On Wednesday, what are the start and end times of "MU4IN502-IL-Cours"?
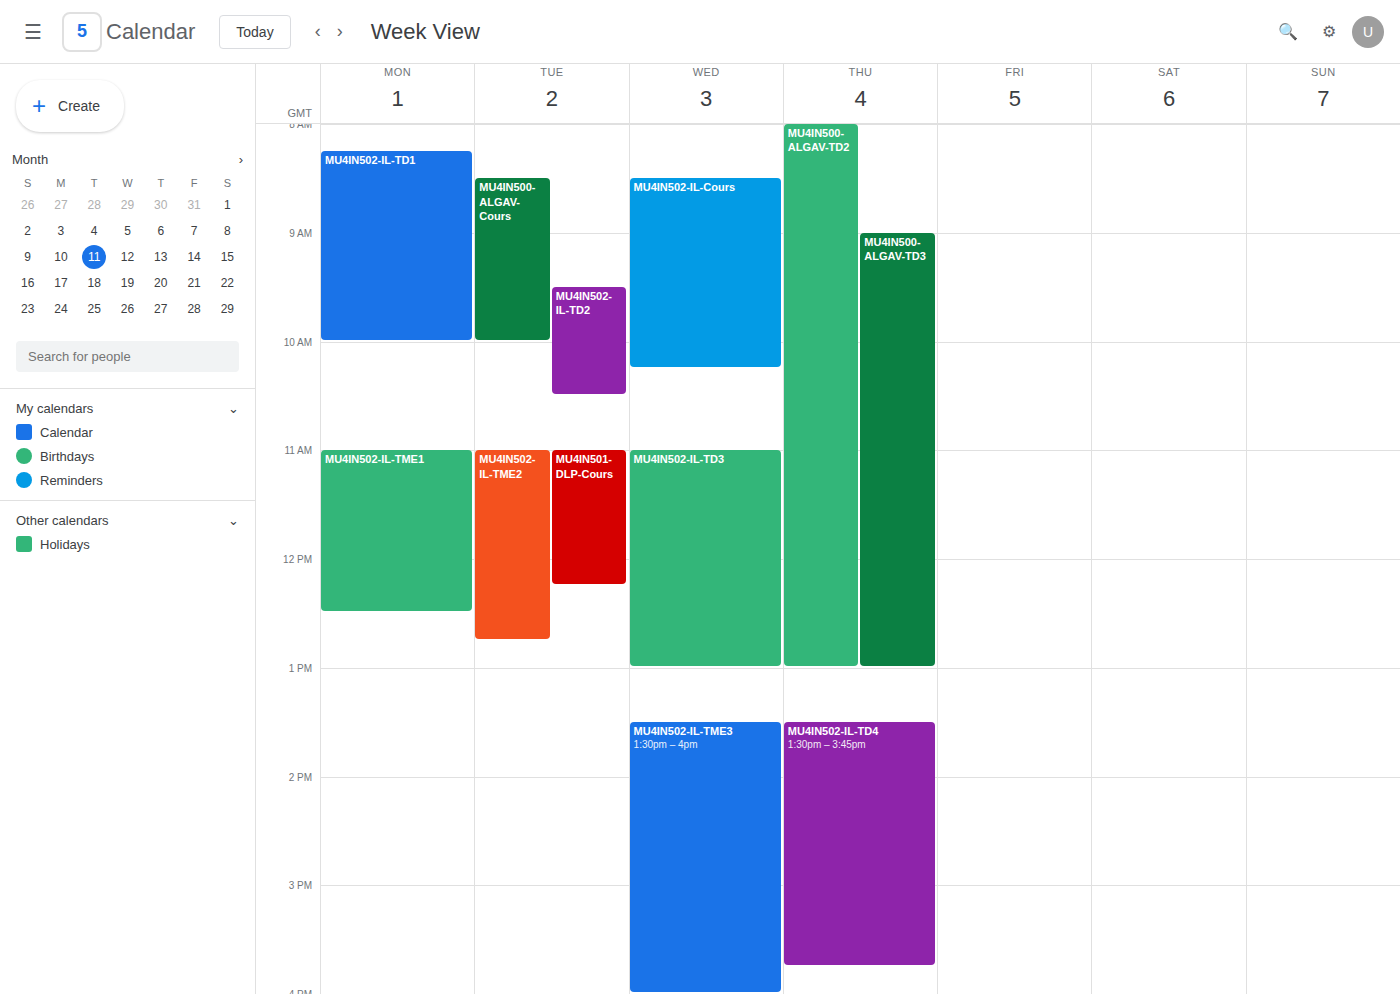
8:30 AM to 10:15 AM